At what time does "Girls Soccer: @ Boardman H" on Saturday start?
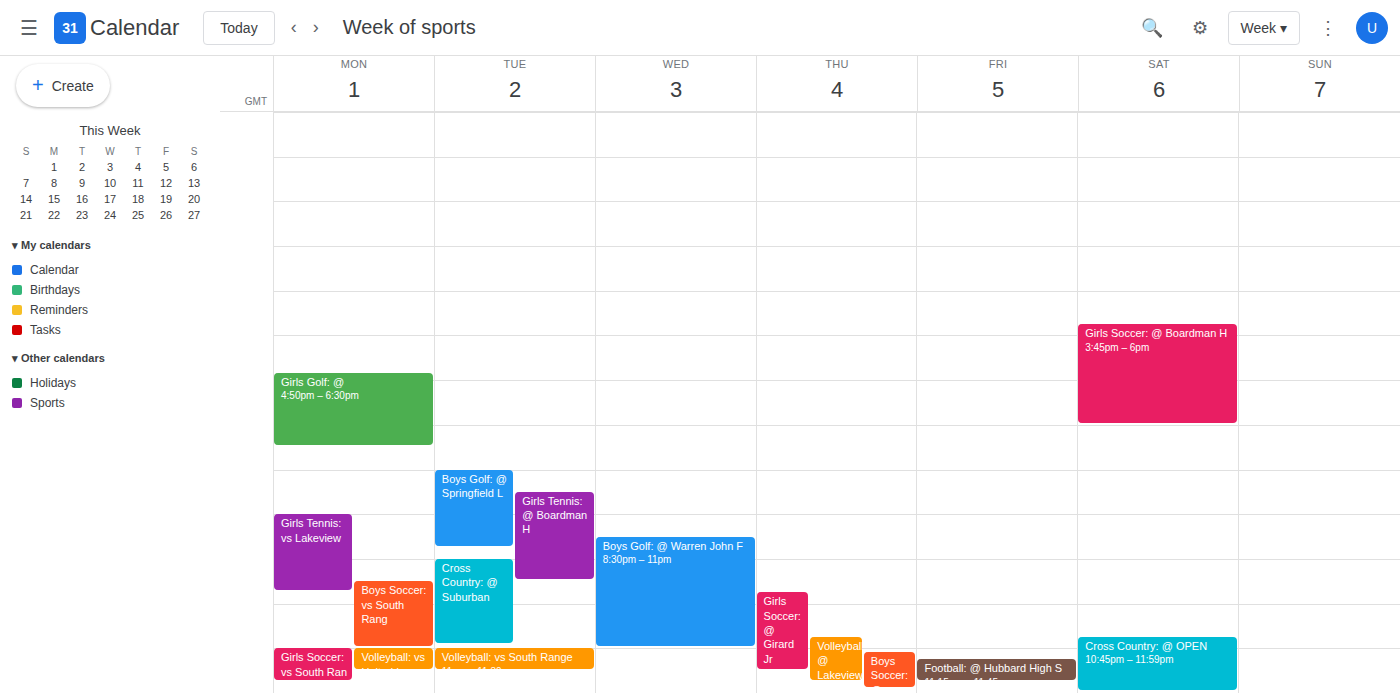
3:45 PM